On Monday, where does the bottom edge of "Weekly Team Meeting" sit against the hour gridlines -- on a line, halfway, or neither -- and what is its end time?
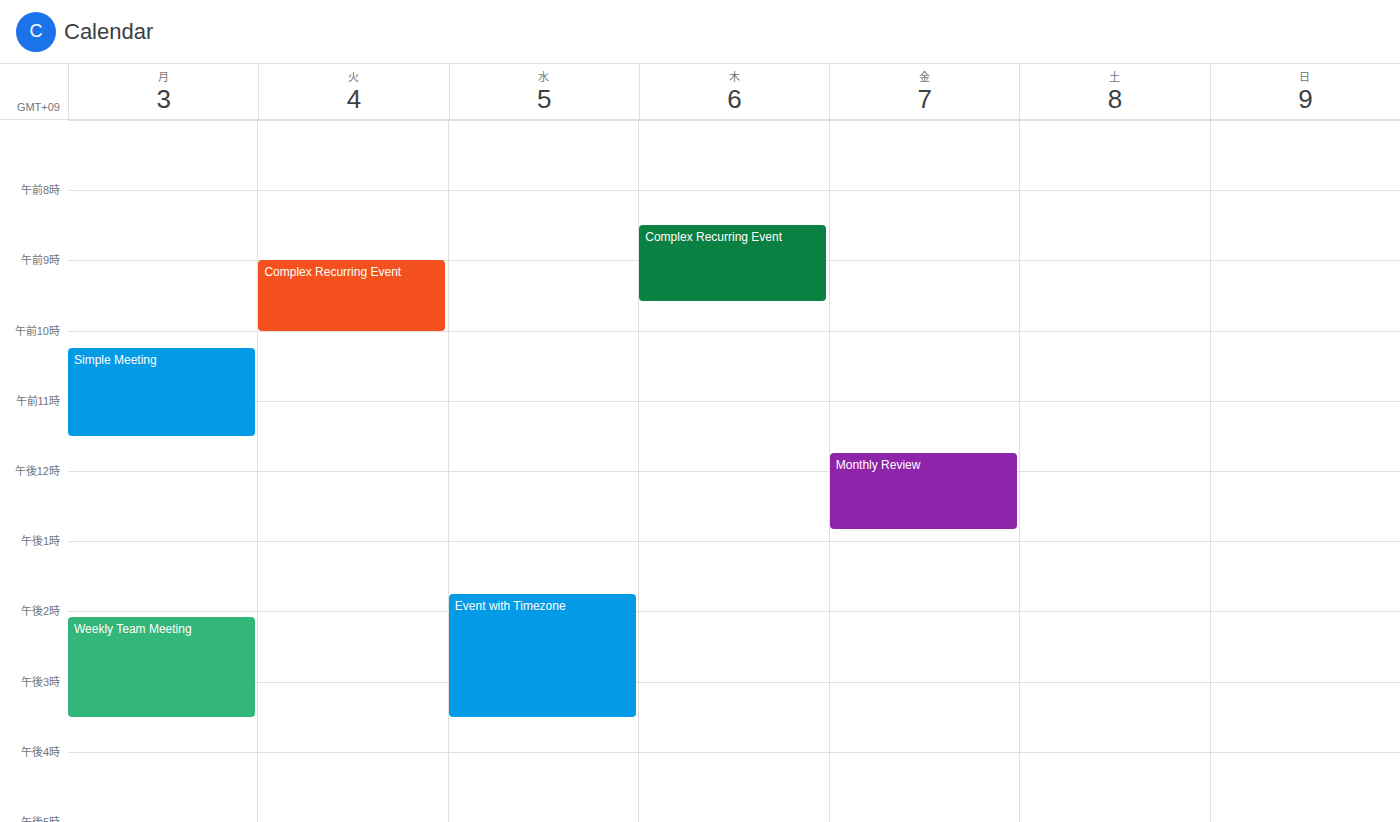
3:30 PM -- halfway between the 3 PM and 4 PM lines.